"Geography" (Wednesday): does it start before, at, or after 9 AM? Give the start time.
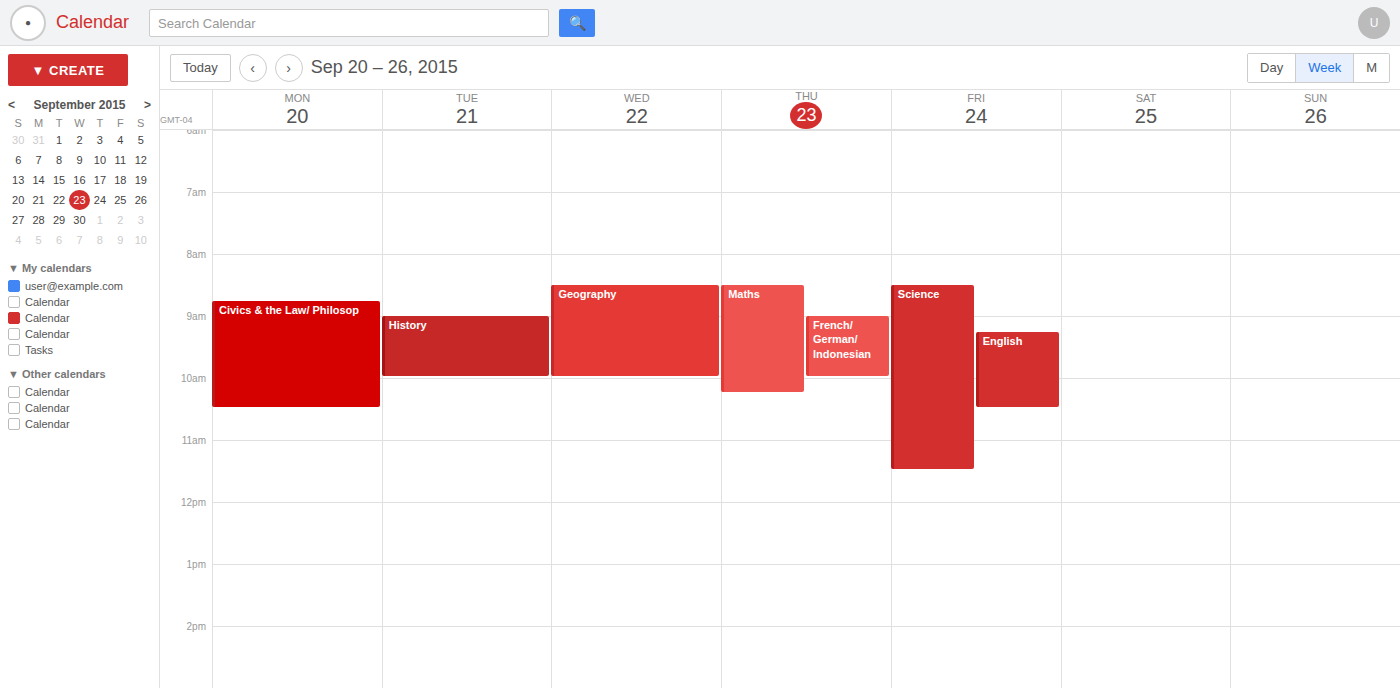
8:30 AM -- before 9 AM, 30 minutes above the 9 AM line.